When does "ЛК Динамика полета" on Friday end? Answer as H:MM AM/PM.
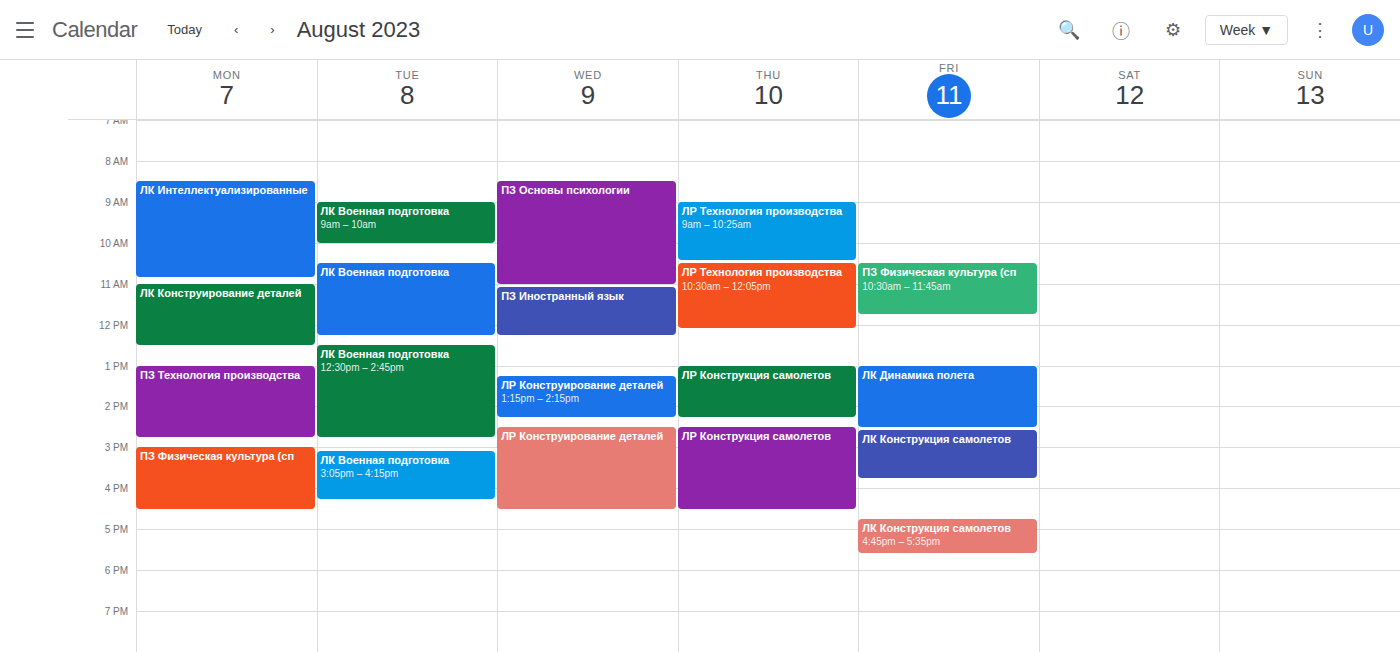
2:30 PM